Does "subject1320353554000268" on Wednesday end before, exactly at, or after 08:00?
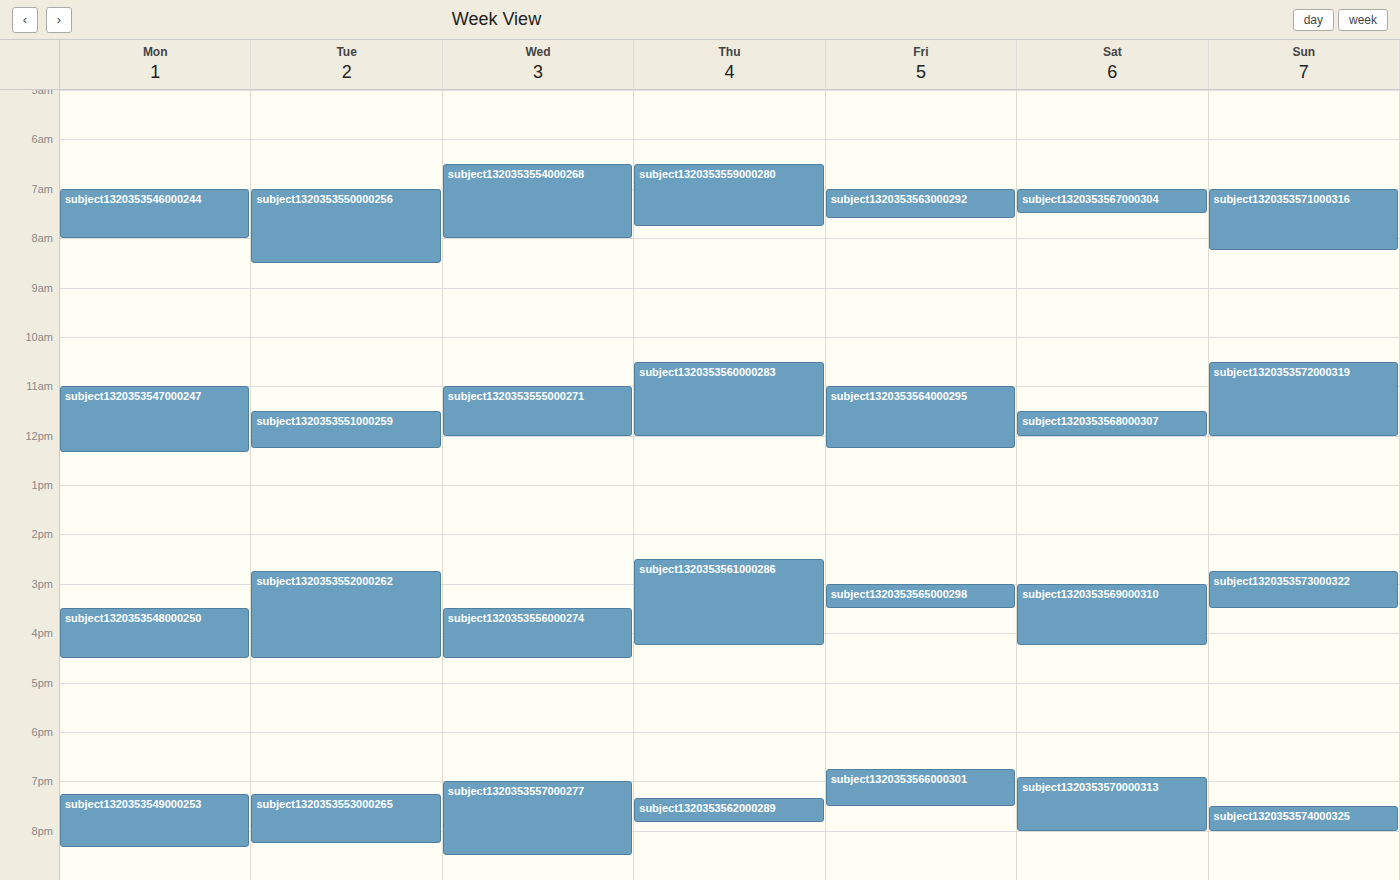
08:00 -- exactly at 08:00, on the 08:00 line.